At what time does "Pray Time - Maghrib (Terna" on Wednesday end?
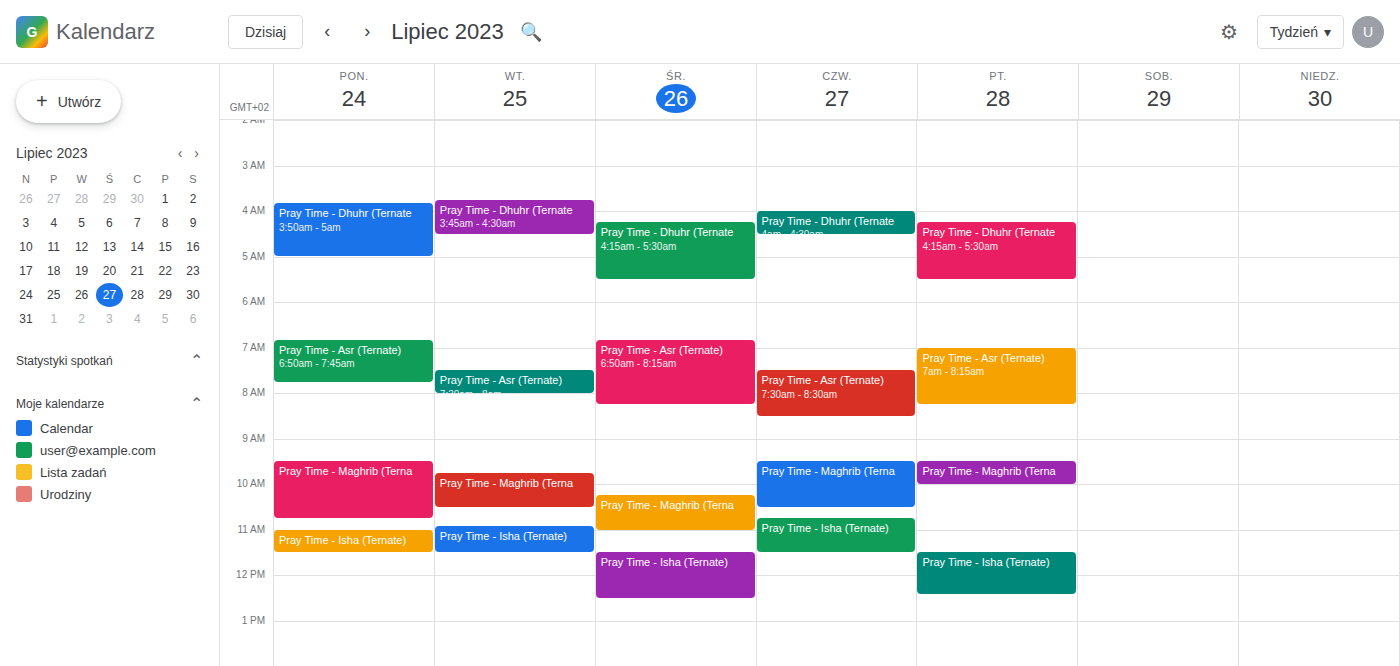
11:00 AM